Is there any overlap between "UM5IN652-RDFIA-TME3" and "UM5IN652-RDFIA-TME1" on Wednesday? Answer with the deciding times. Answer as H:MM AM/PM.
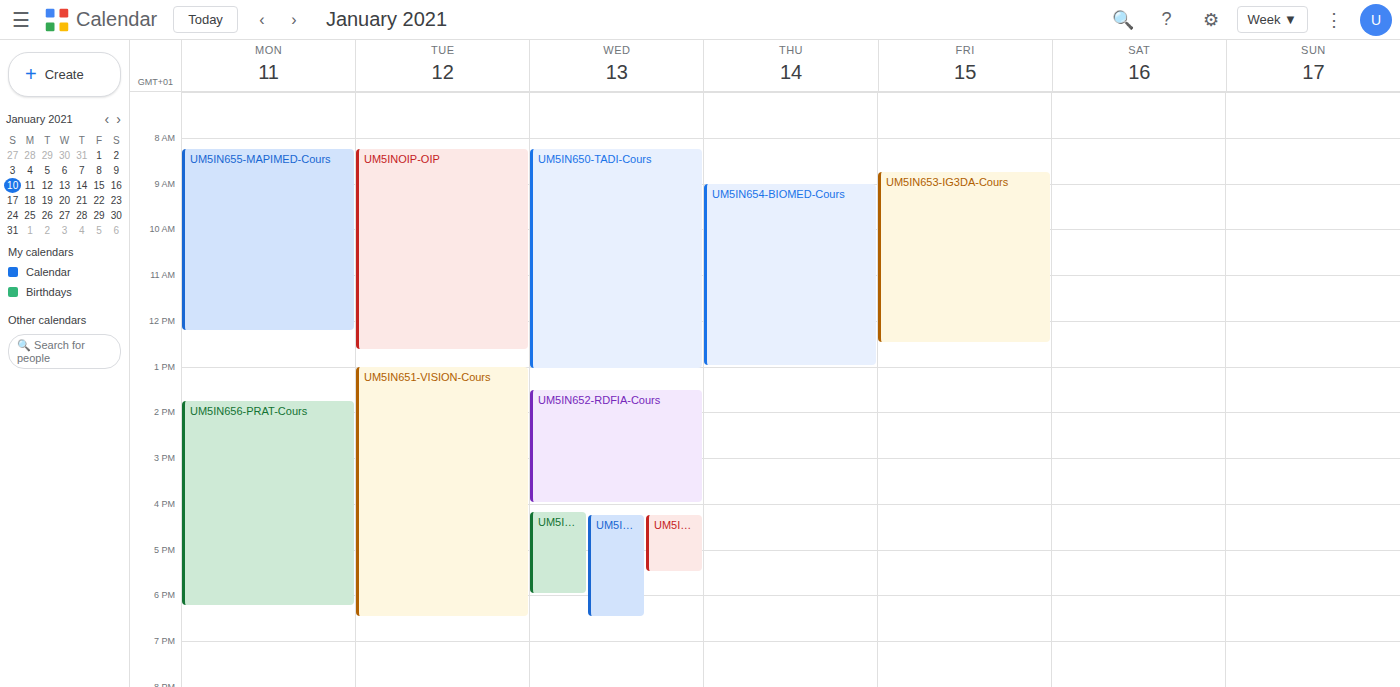
"UM5IN652-RDFIA-TME1" starts at 4:15 PM, before "UM5IN652-RDFIA-TME3" ends at 5:30 PM -- they overlap.